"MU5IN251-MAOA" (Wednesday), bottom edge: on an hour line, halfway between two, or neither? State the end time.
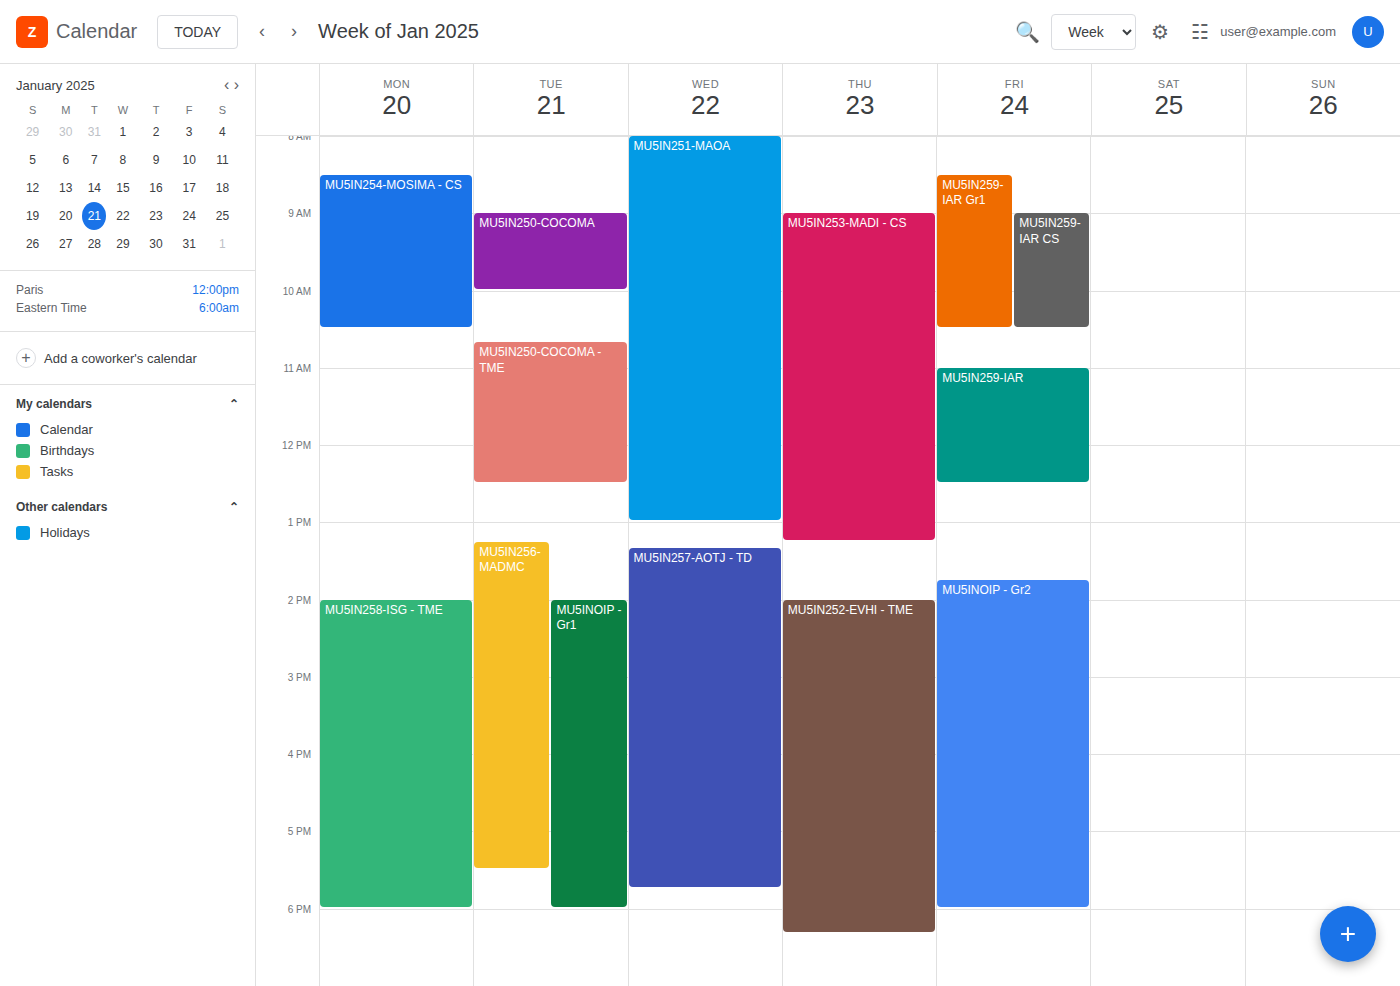
1:00 PM -- exactly on the 1 PM line.